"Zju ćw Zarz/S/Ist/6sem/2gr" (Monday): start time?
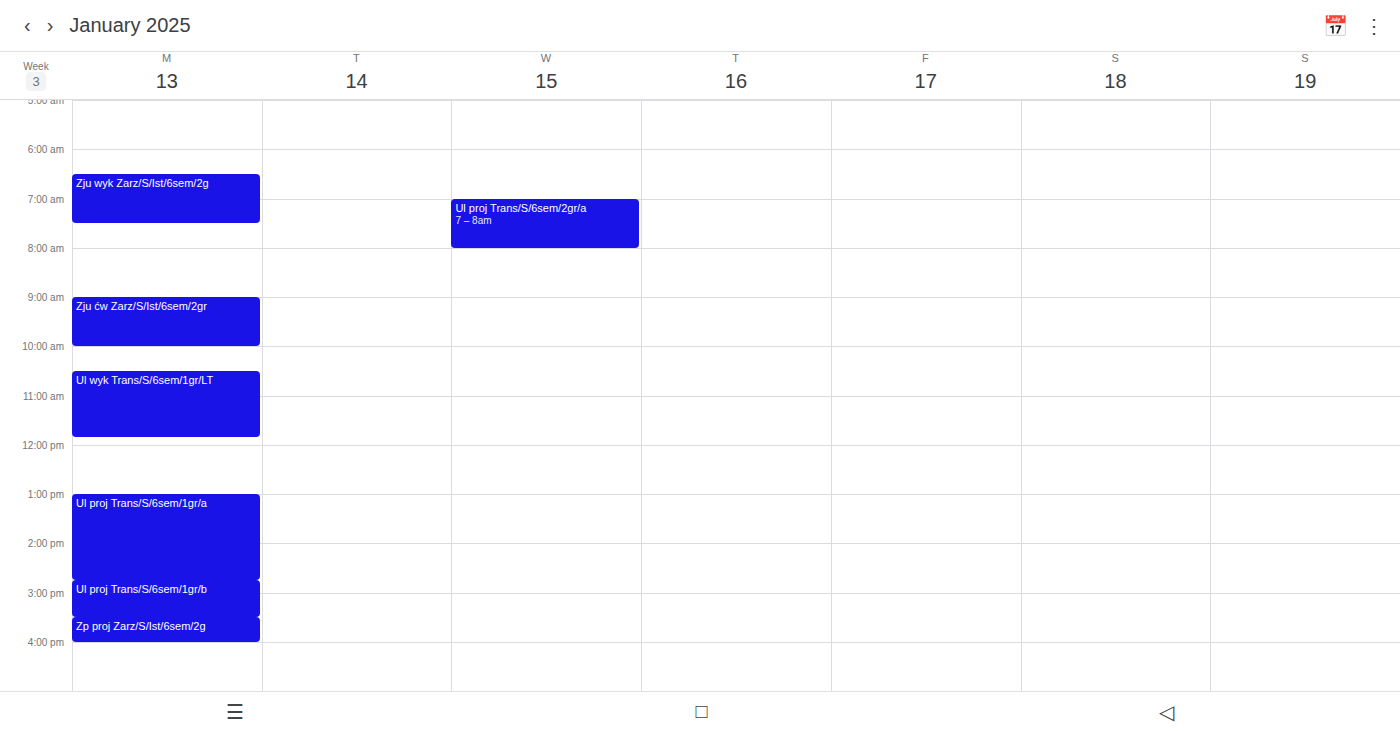
9:00 AM